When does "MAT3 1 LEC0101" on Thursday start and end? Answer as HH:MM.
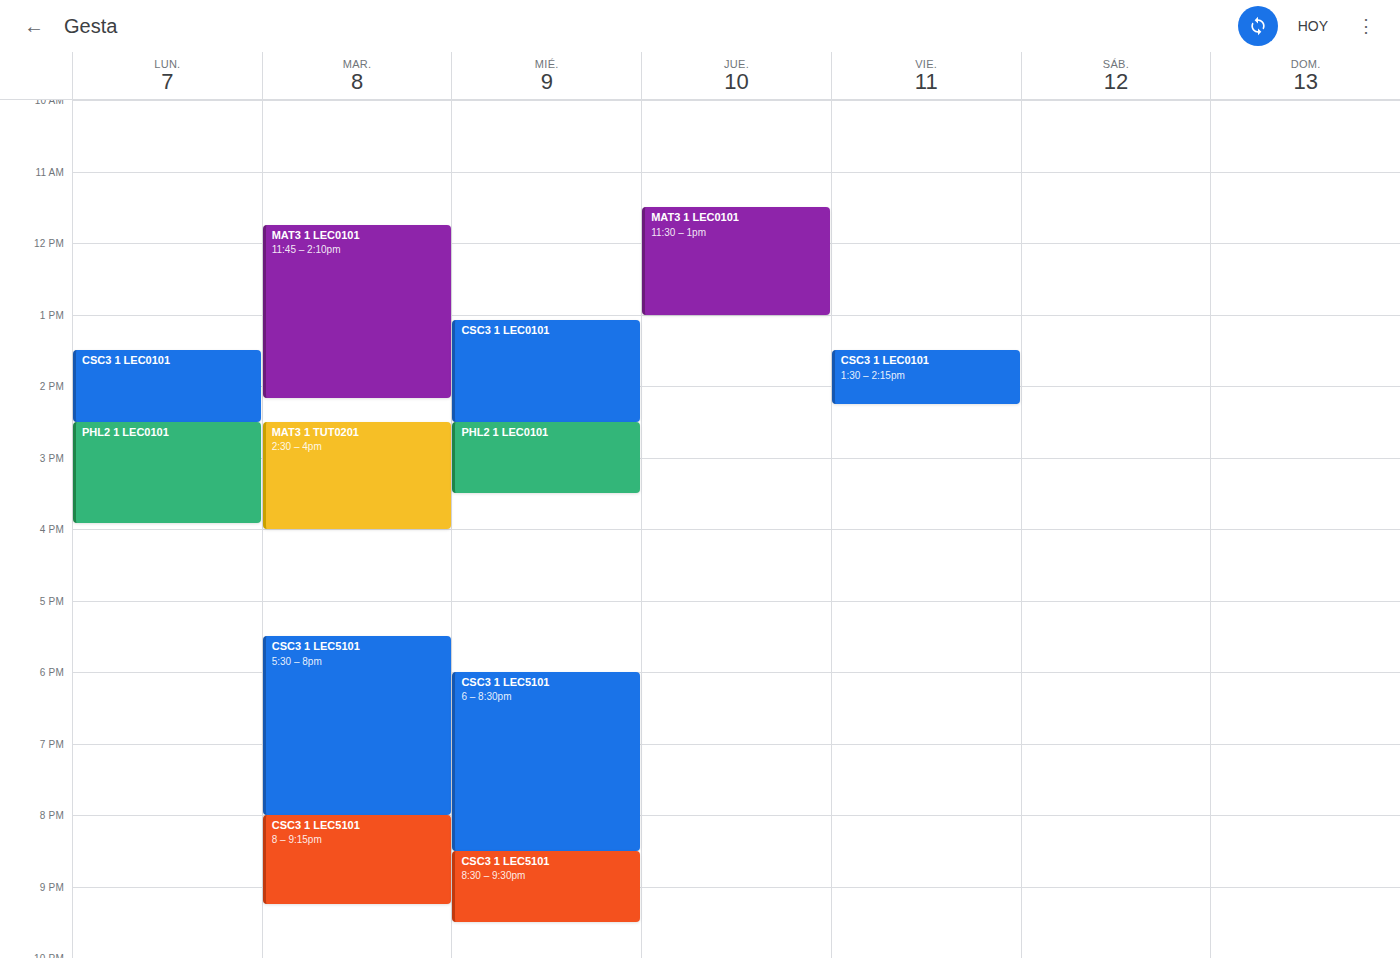
11:30 to 13:00